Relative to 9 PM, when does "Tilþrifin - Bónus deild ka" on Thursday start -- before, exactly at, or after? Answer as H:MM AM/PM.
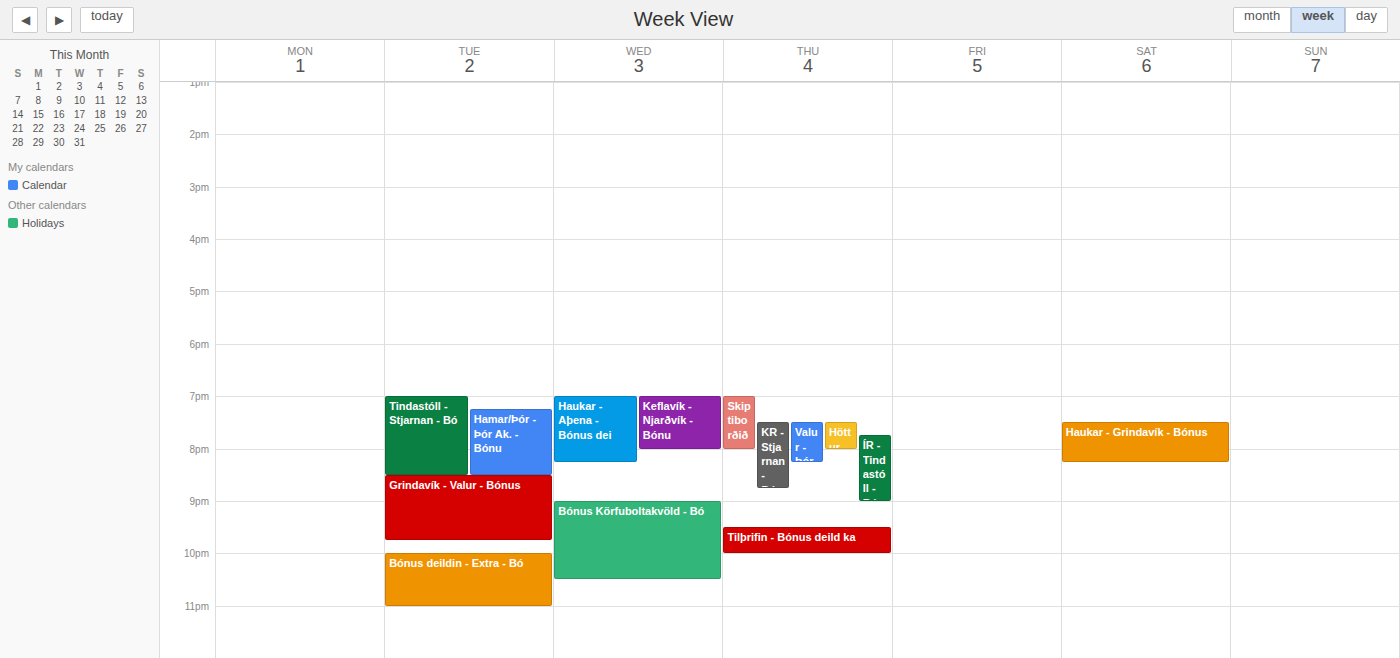
9:30 PM -- after 9 PM, 30 minutes below the 9 PM line.